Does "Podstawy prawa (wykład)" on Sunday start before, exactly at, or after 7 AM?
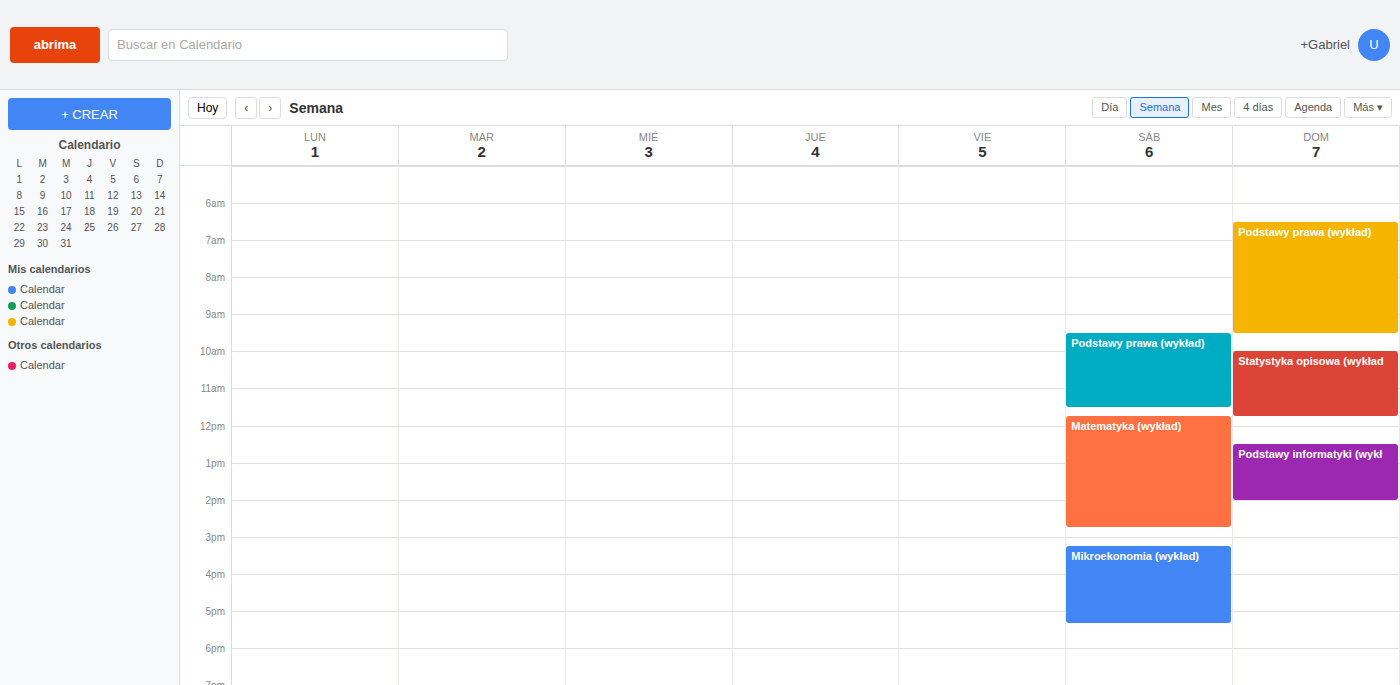
6:30 AM -- before 7 AM, 30 minutes above the 7 AM line.